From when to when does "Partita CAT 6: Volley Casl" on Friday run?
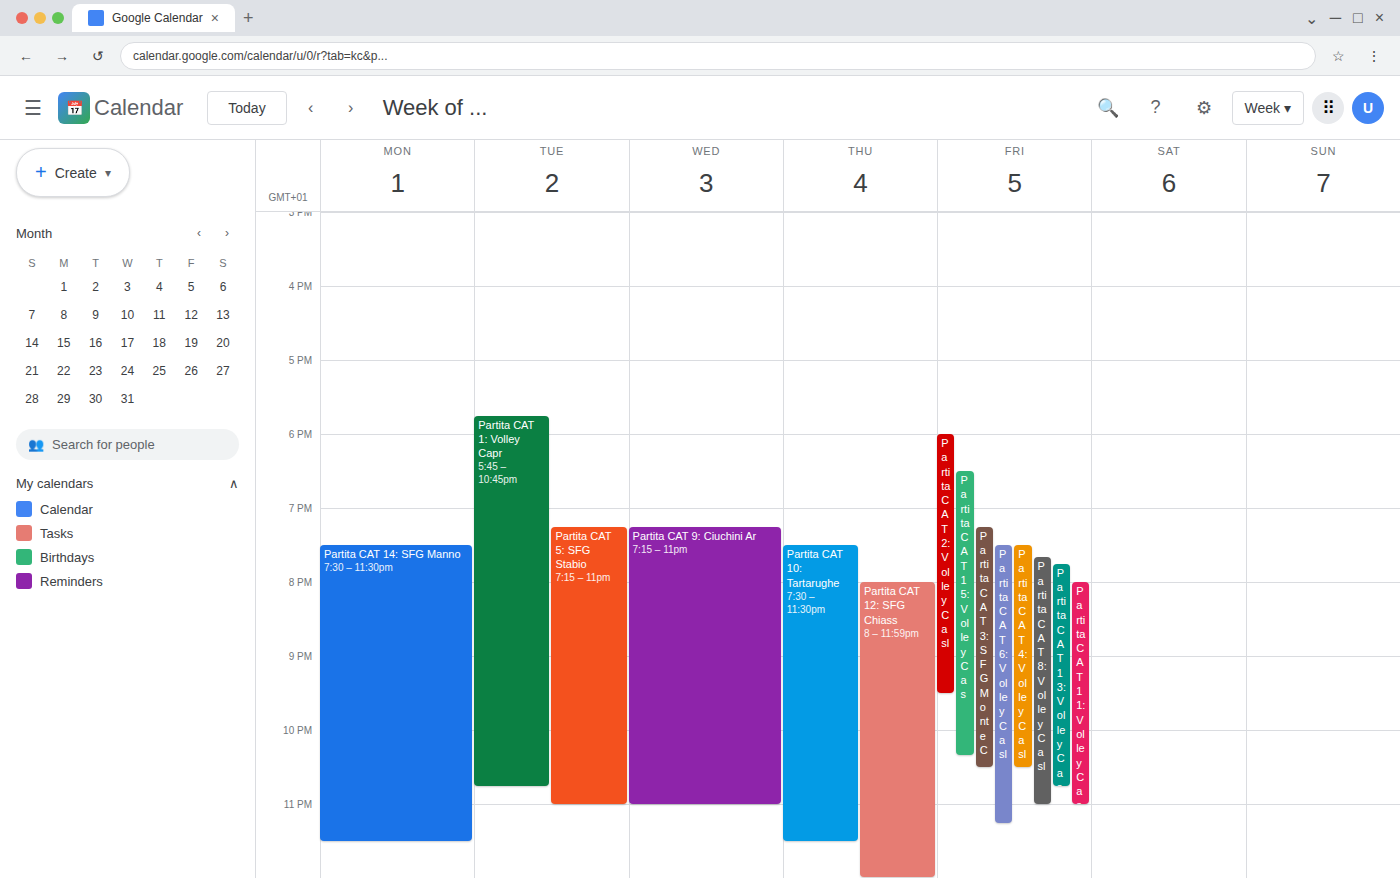
7:30 PM to 11:15 PM